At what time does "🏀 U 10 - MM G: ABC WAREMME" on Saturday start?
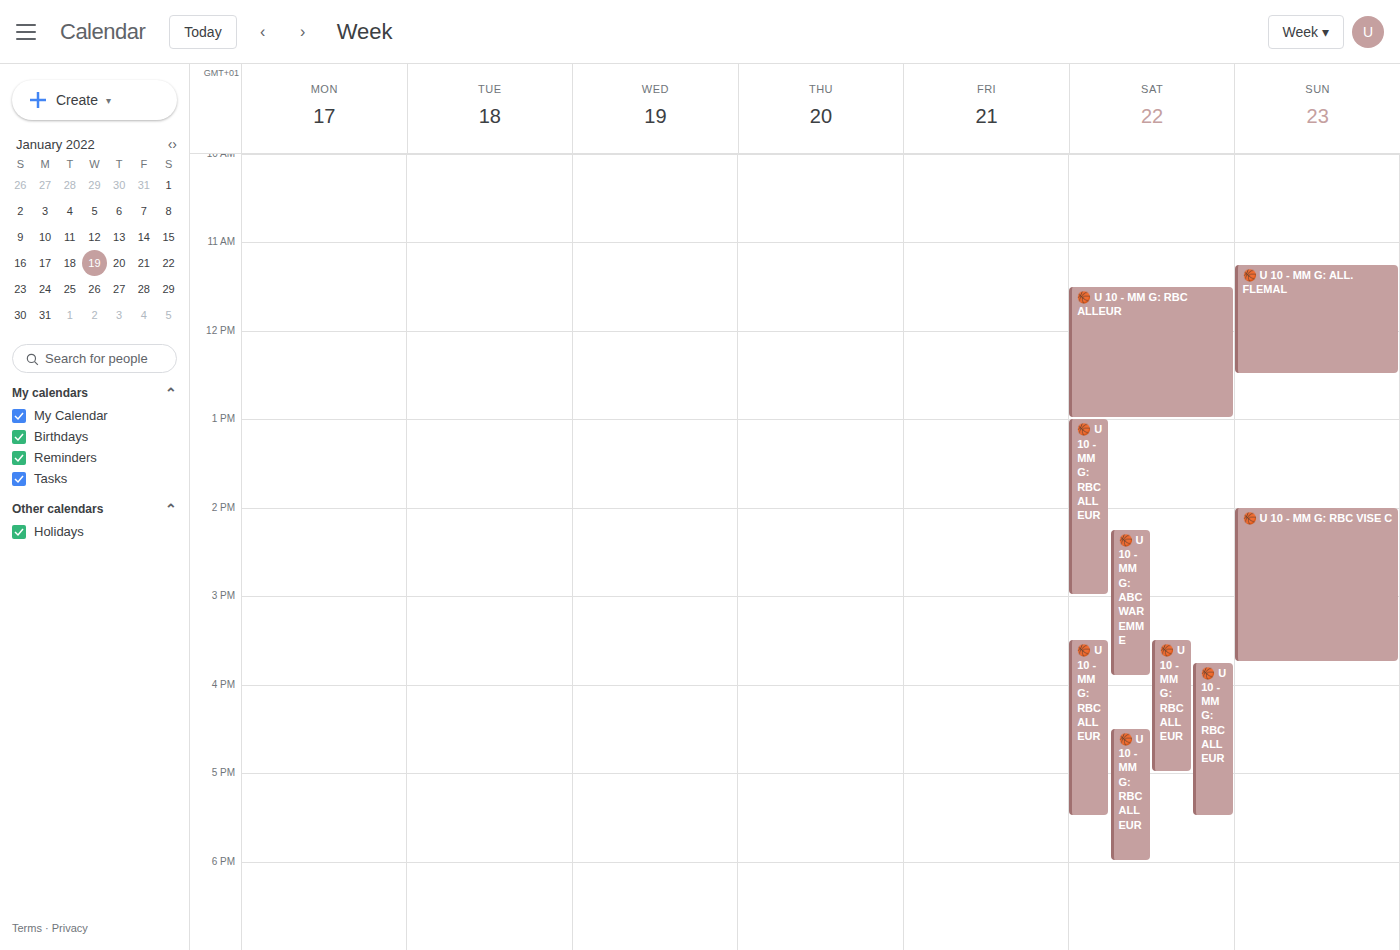
2:15 PM